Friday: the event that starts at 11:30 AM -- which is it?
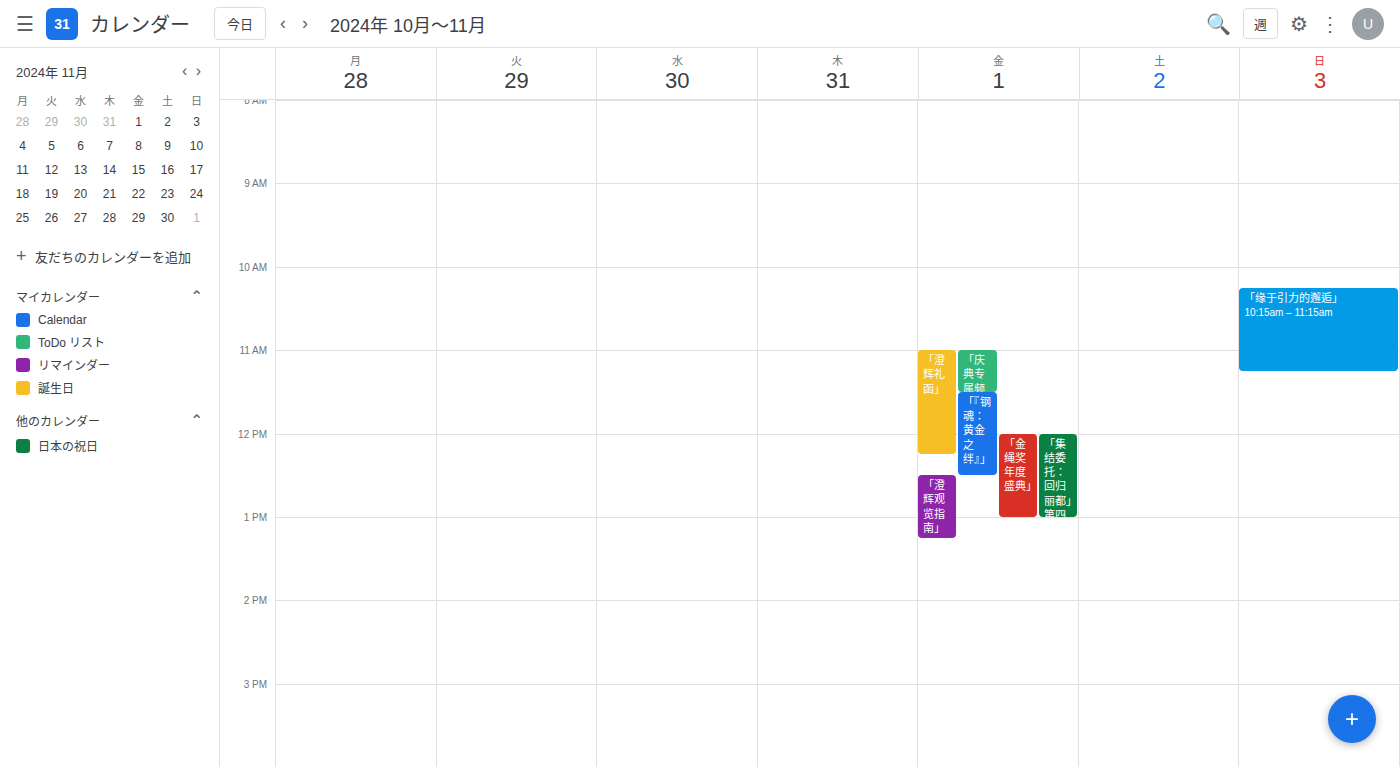
"「『钢魂：黄金之绊』」"